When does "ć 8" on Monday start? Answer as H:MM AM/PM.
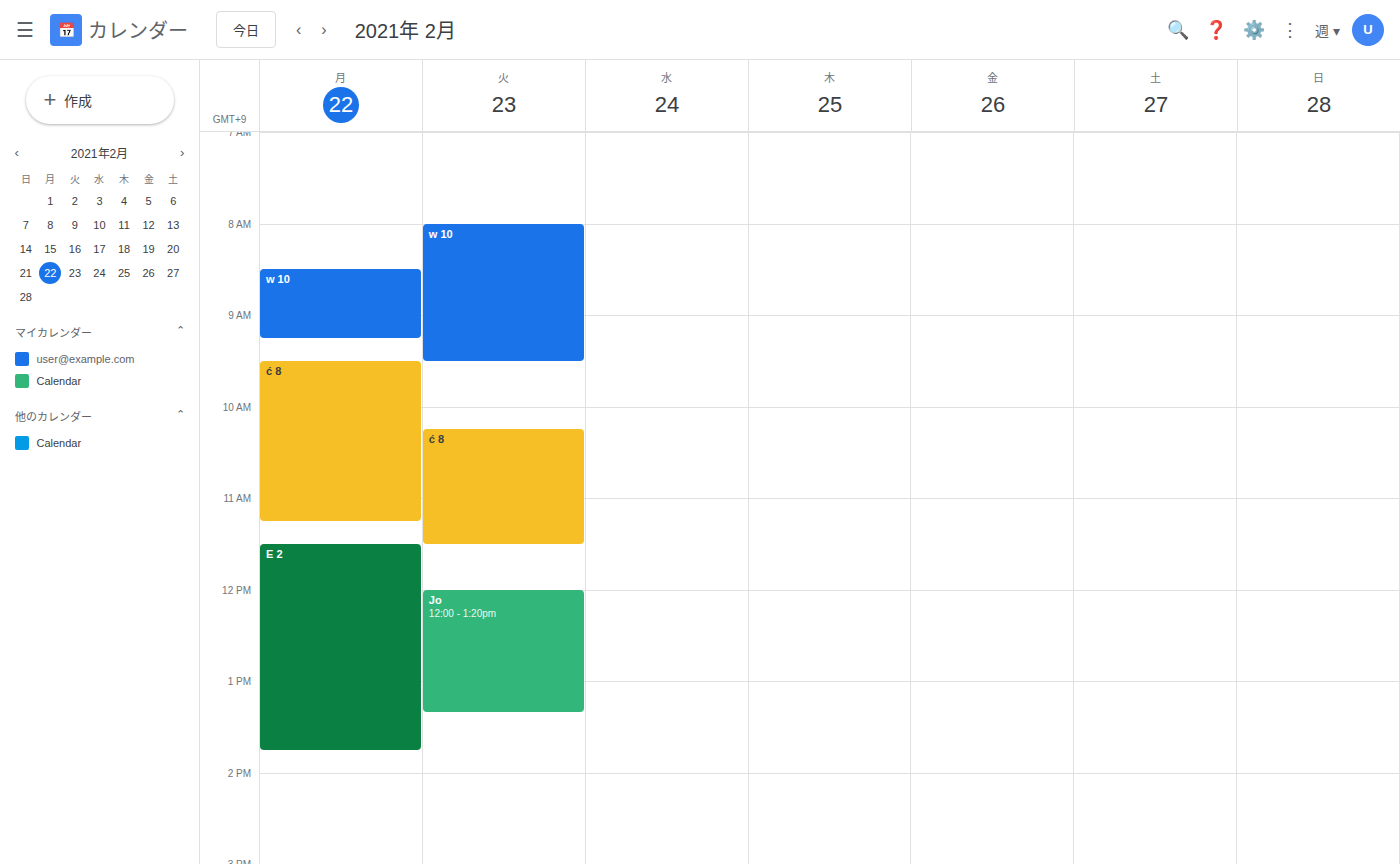
9:30 AM